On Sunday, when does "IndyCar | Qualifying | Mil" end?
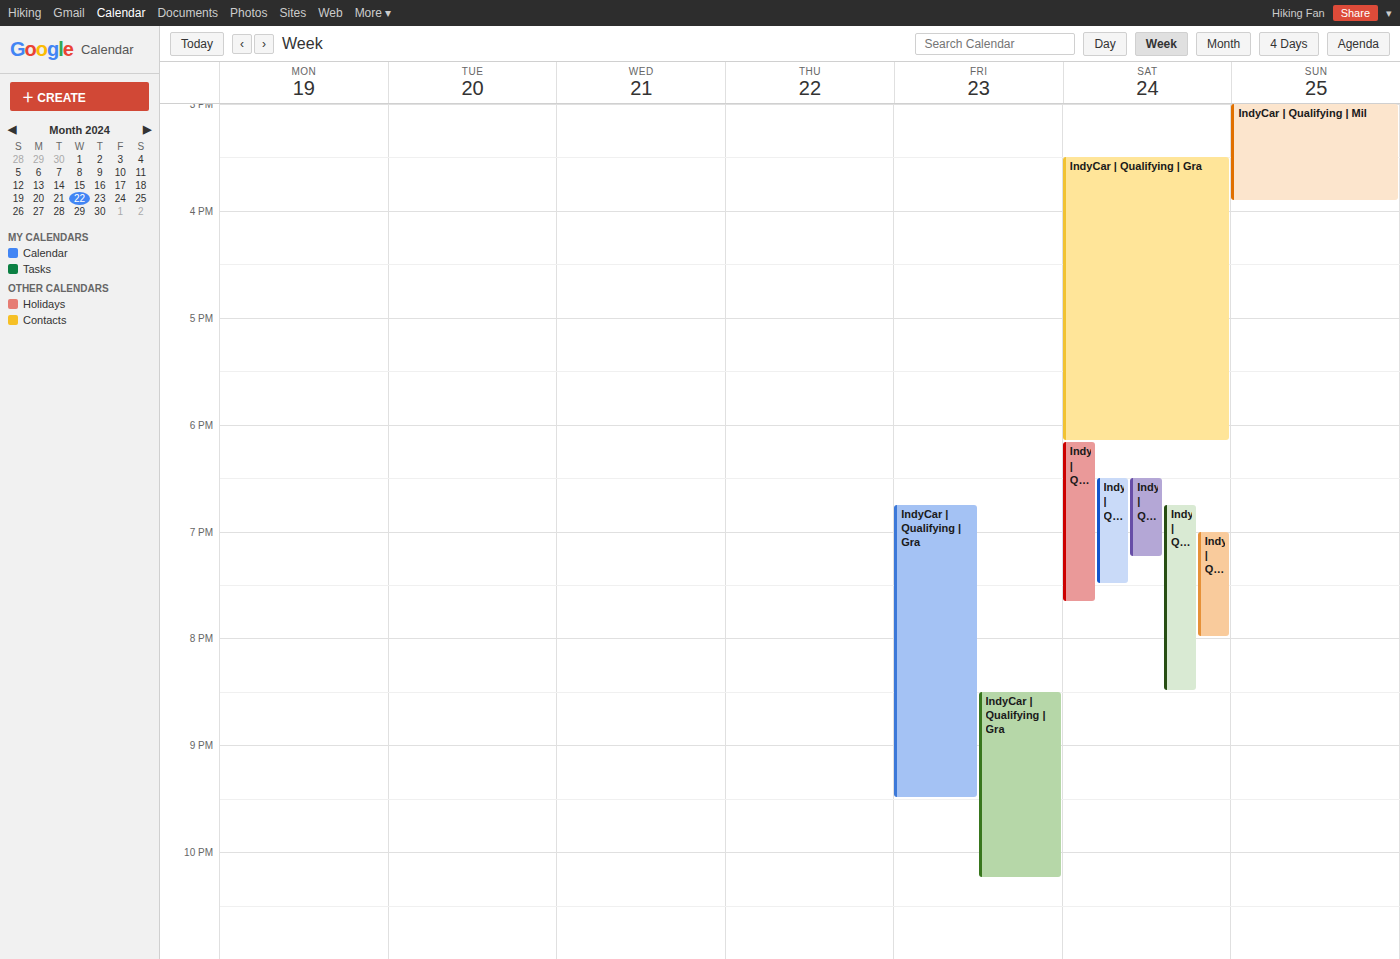
15:55